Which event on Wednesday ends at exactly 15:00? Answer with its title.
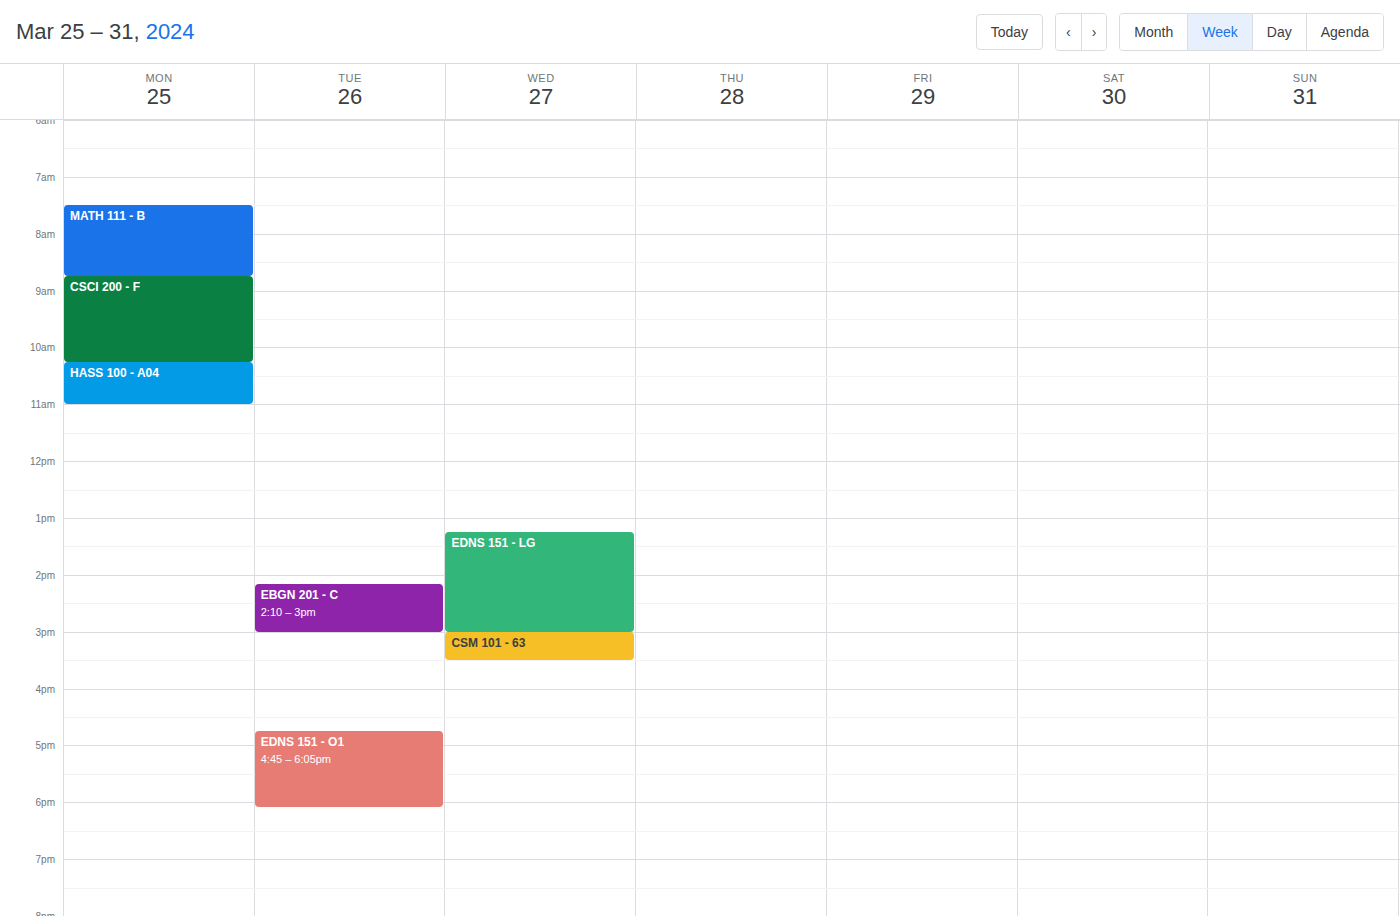
"EDNS 151 - LG"